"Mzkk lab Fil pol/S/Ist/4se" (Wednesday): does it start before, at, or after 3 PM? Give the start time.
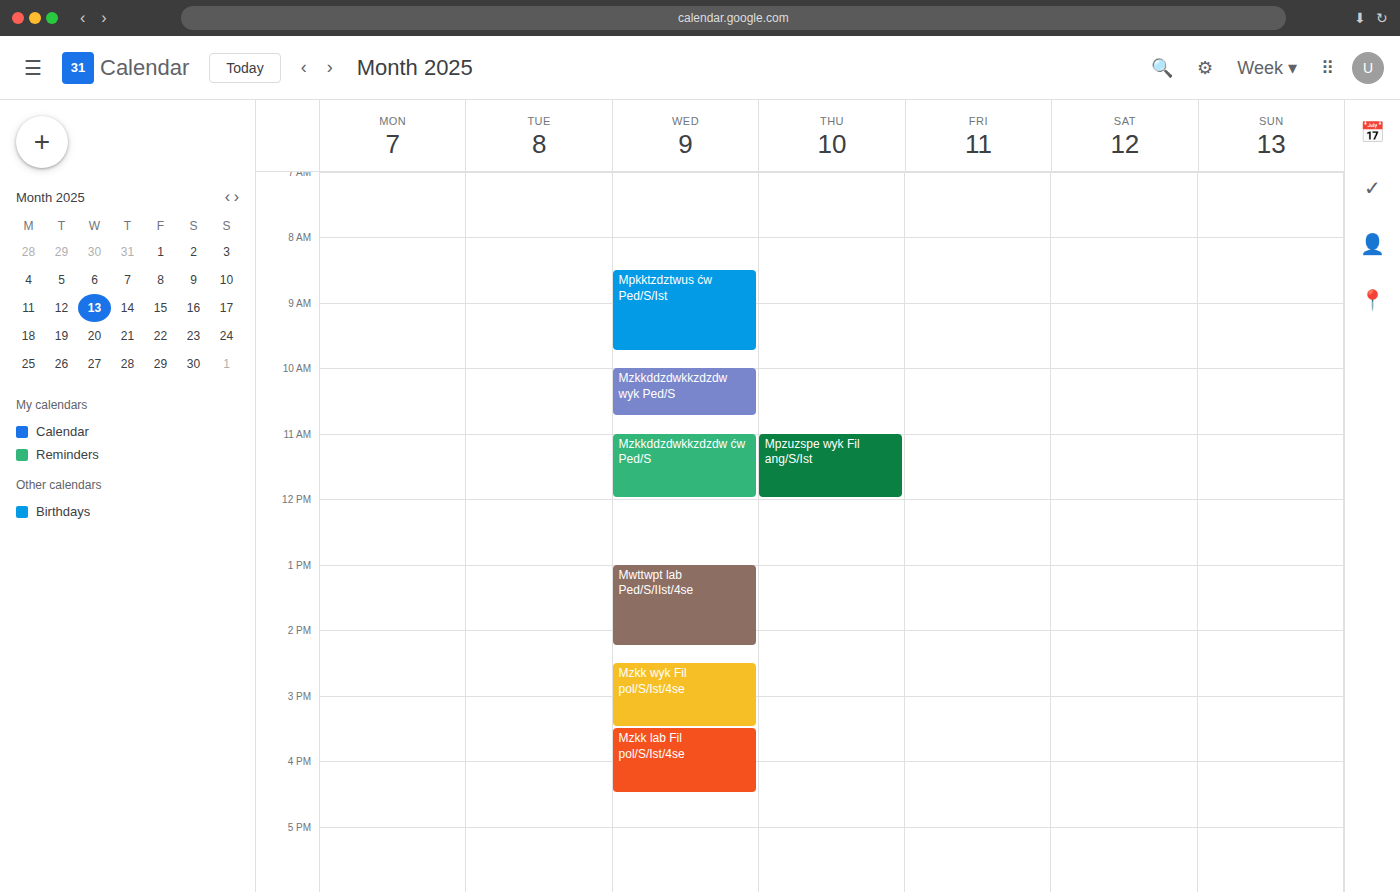
3:30 PM -- after 3 PM, 30 minutes below the 3 PM line.